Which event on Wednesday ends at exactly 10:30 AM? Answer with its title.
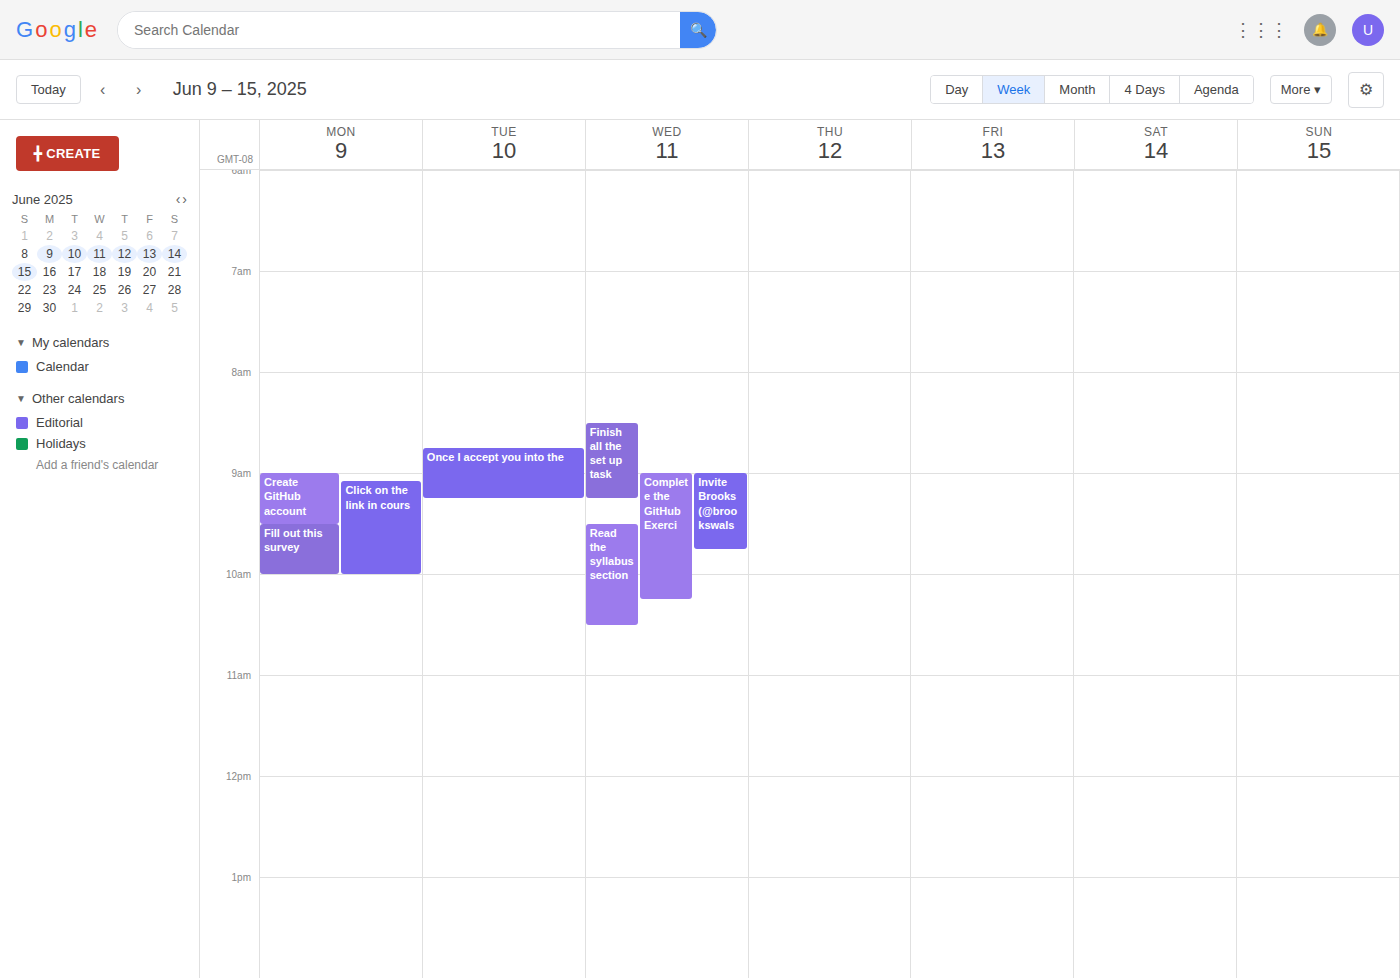
"Read the syllabus section"